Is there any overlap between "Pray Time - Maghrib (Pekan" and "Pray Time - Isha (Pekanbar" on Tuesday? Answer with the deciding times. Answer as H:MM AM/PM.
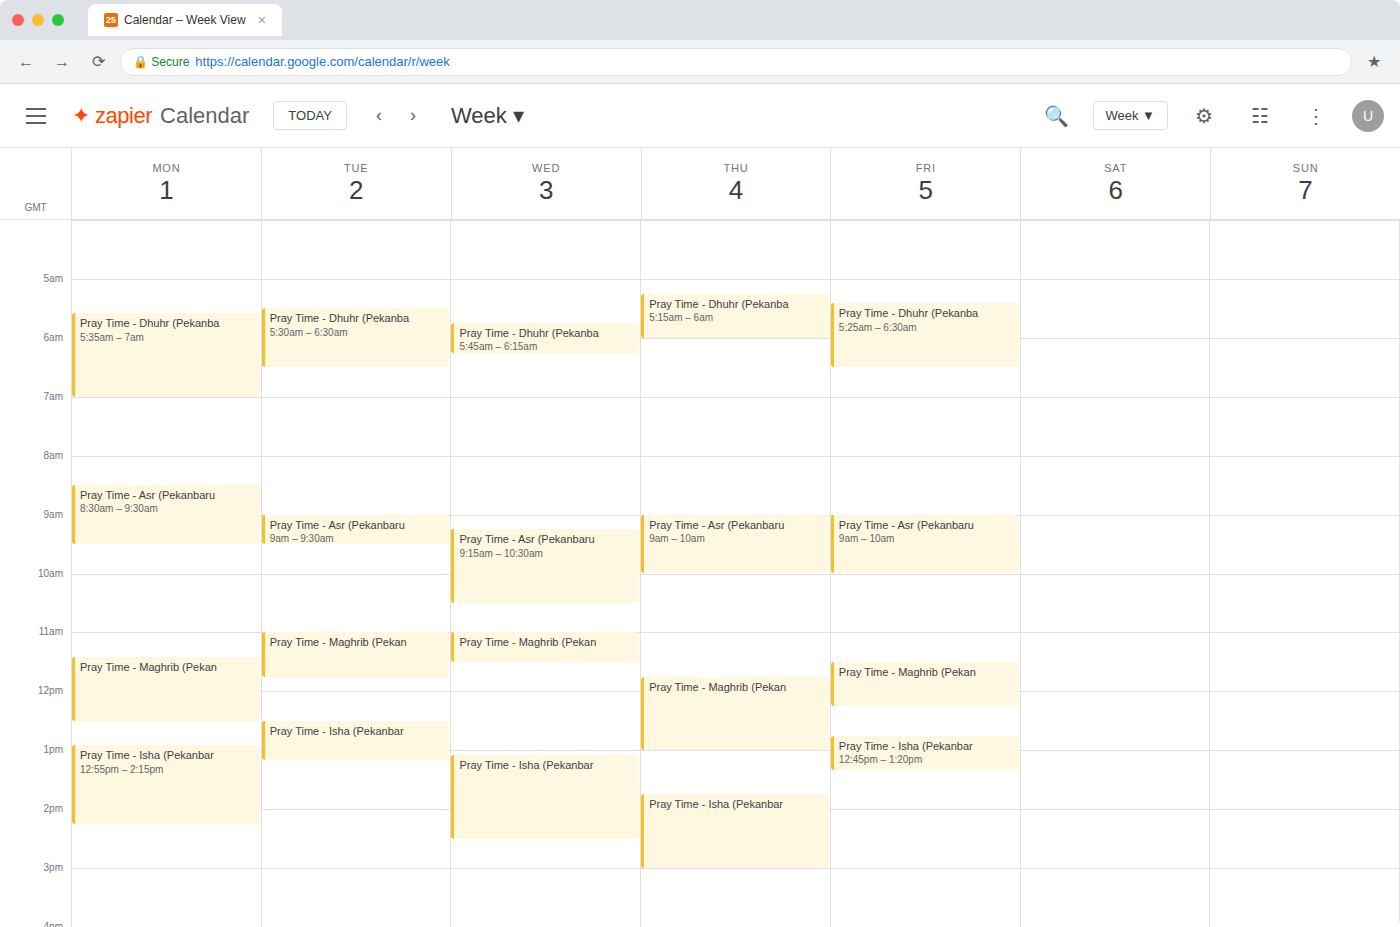
"Pray Time - Maghrib (Pekan" ends at 11:45 AM and "Pray Time - Isha (Pekanbar" starts at 12:30 PM -- no overlap.